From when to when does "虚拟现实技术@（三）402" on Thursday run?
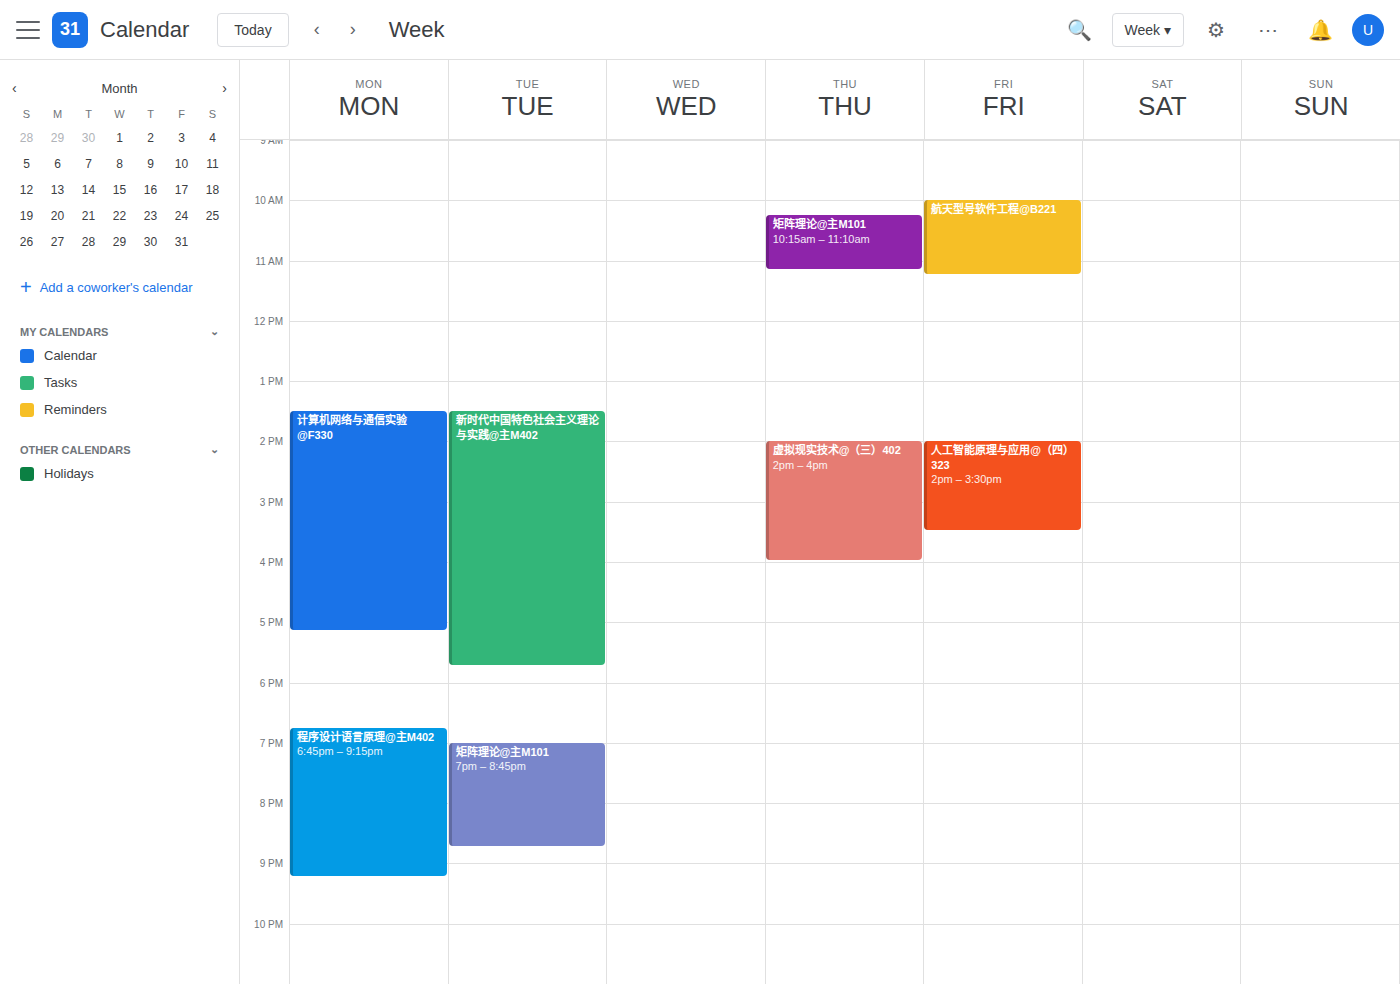
2:00 PM to 4:00 PM